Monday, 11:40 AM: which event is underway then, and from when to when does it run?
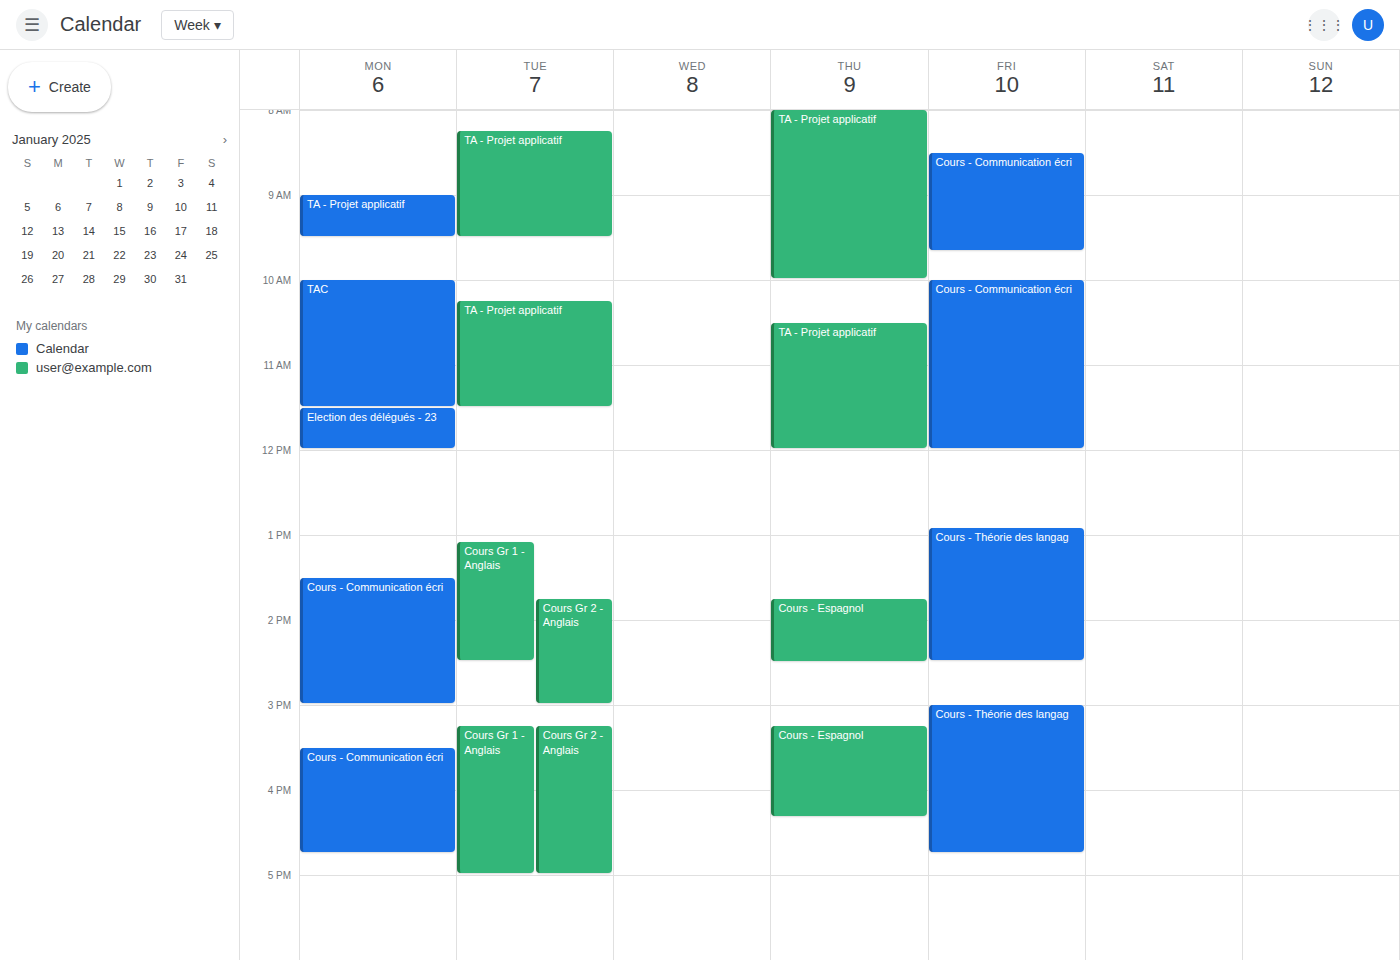
"Election des délégués - 23", 11:30 AM to 12:00 PM